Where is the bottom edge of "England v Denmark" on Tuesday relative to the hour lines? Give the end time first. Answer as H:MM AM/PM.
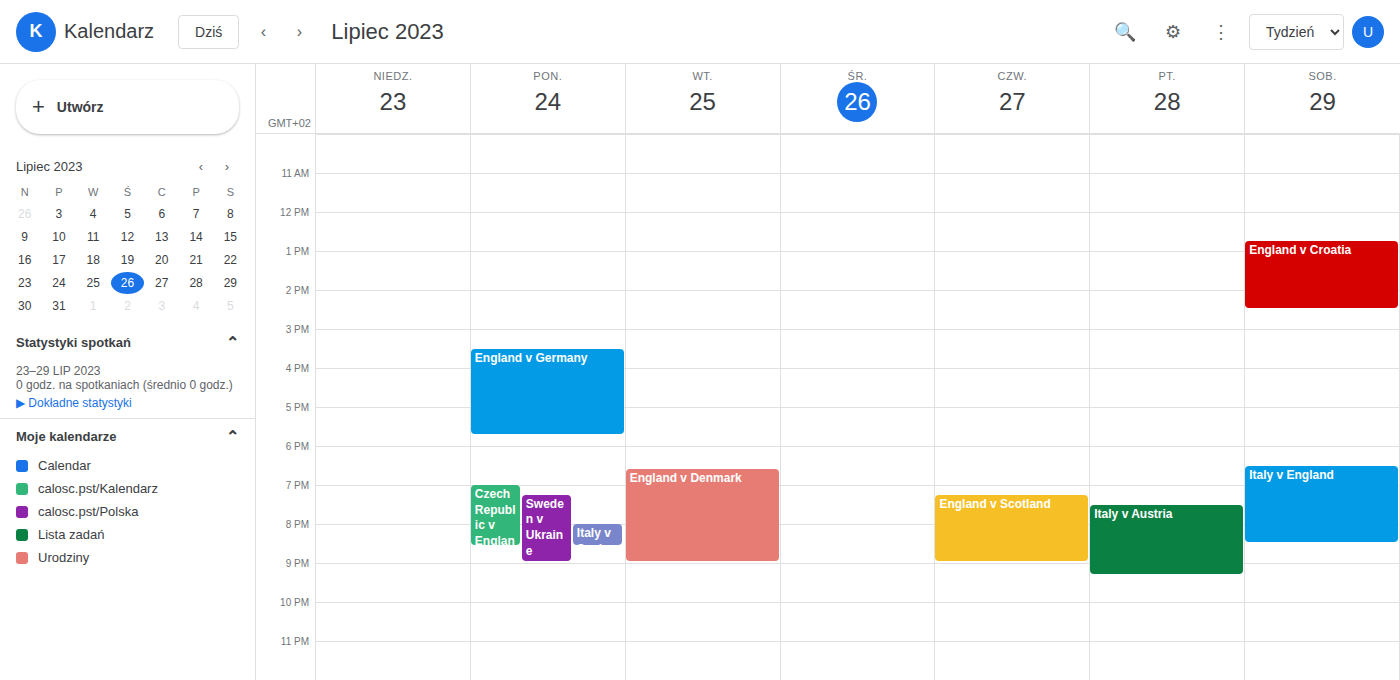
9:00 PM -- exactly on the 9 PM line.